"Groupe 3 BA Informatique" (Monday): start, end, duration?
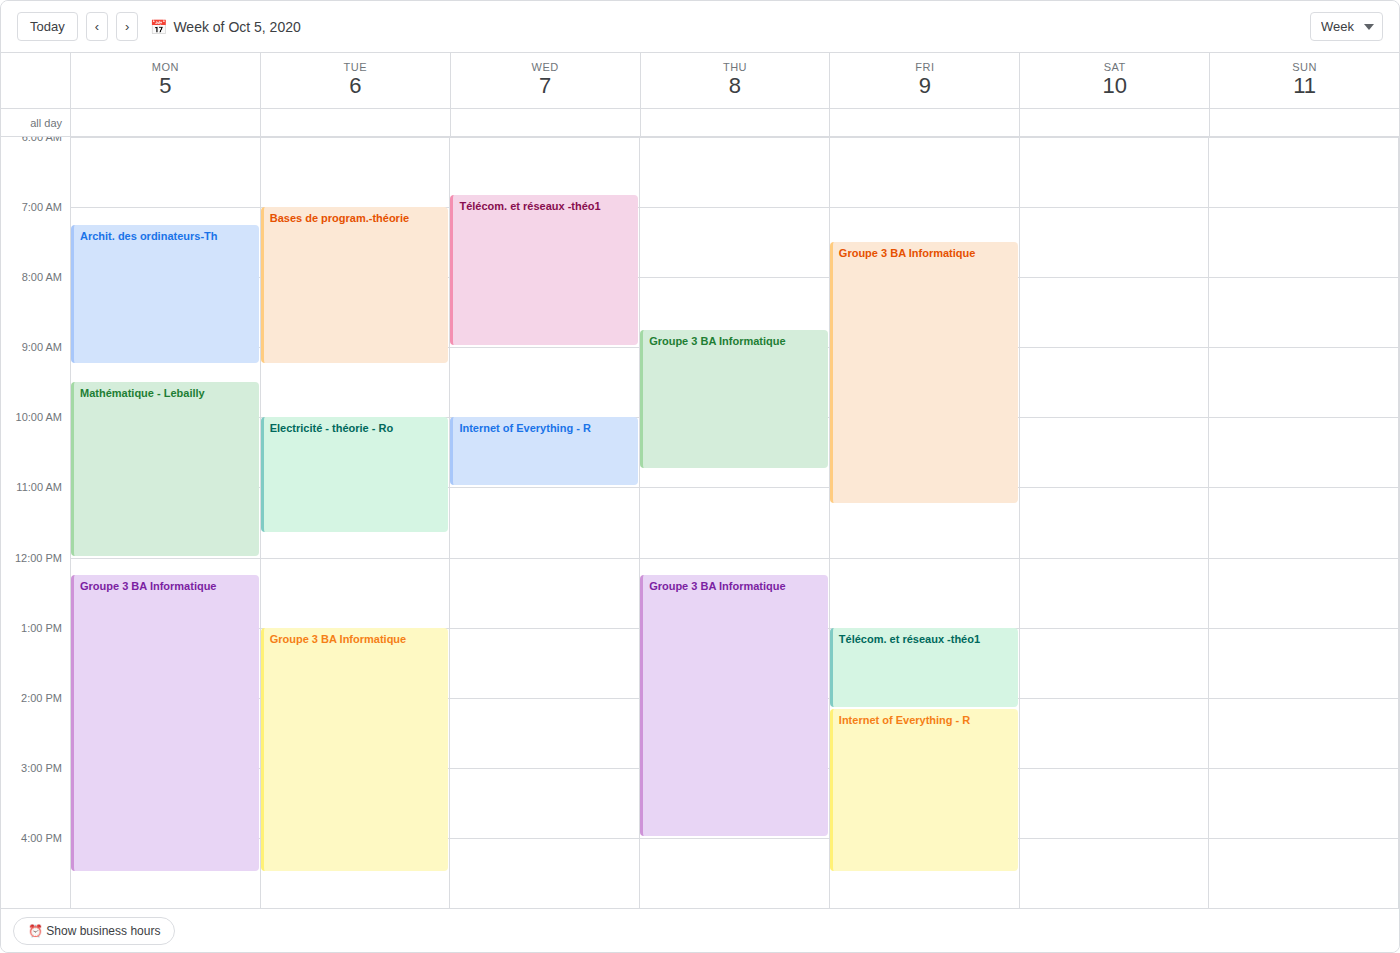
12:15 PM to 4:30 PM, 4 hours 15 minutes